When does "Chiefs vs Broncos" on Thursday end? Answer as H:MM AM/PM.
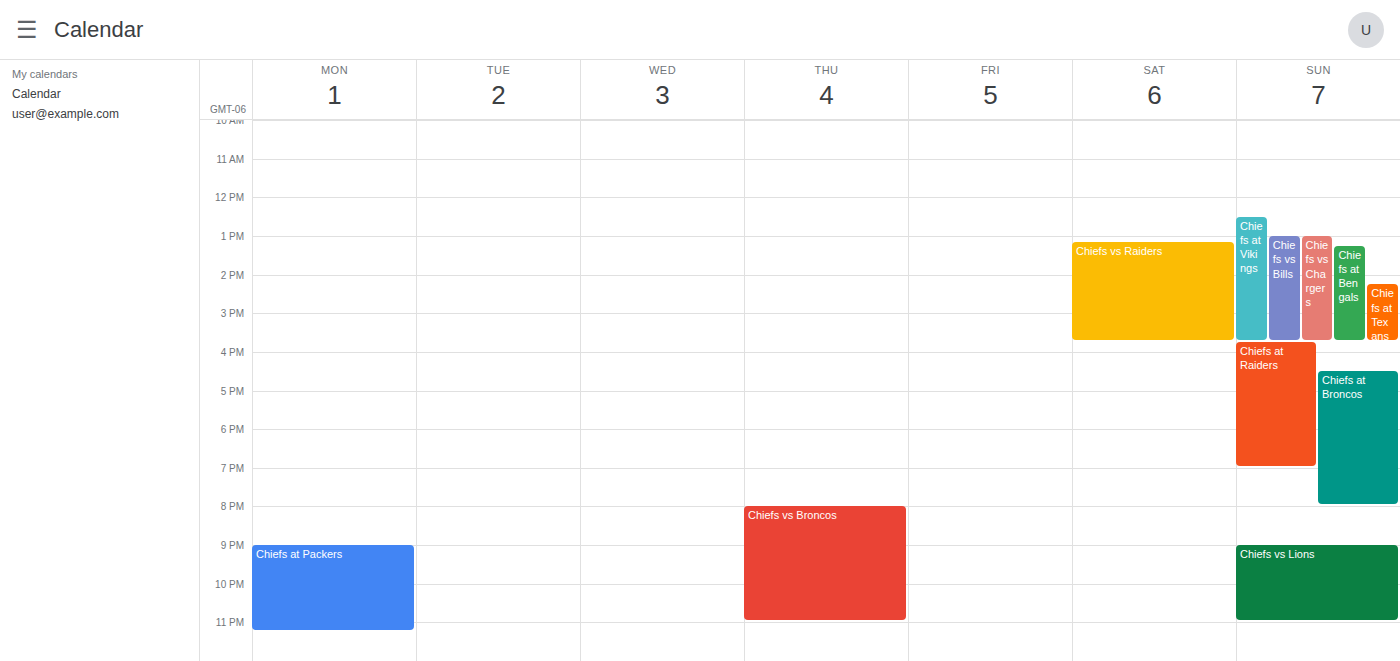
11:00 PM